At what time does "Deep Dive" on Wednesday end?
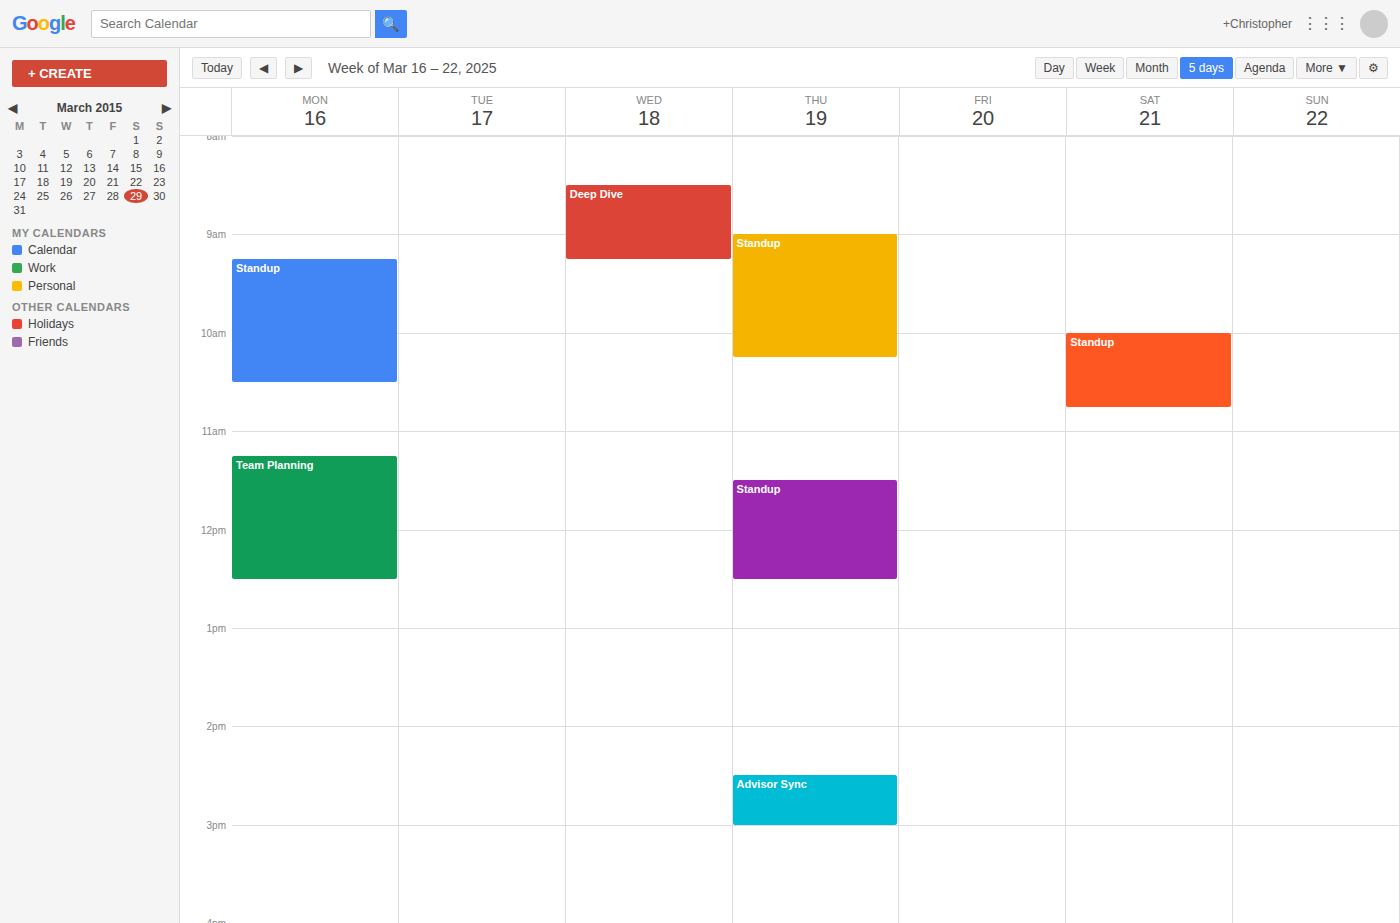
9:15 AM